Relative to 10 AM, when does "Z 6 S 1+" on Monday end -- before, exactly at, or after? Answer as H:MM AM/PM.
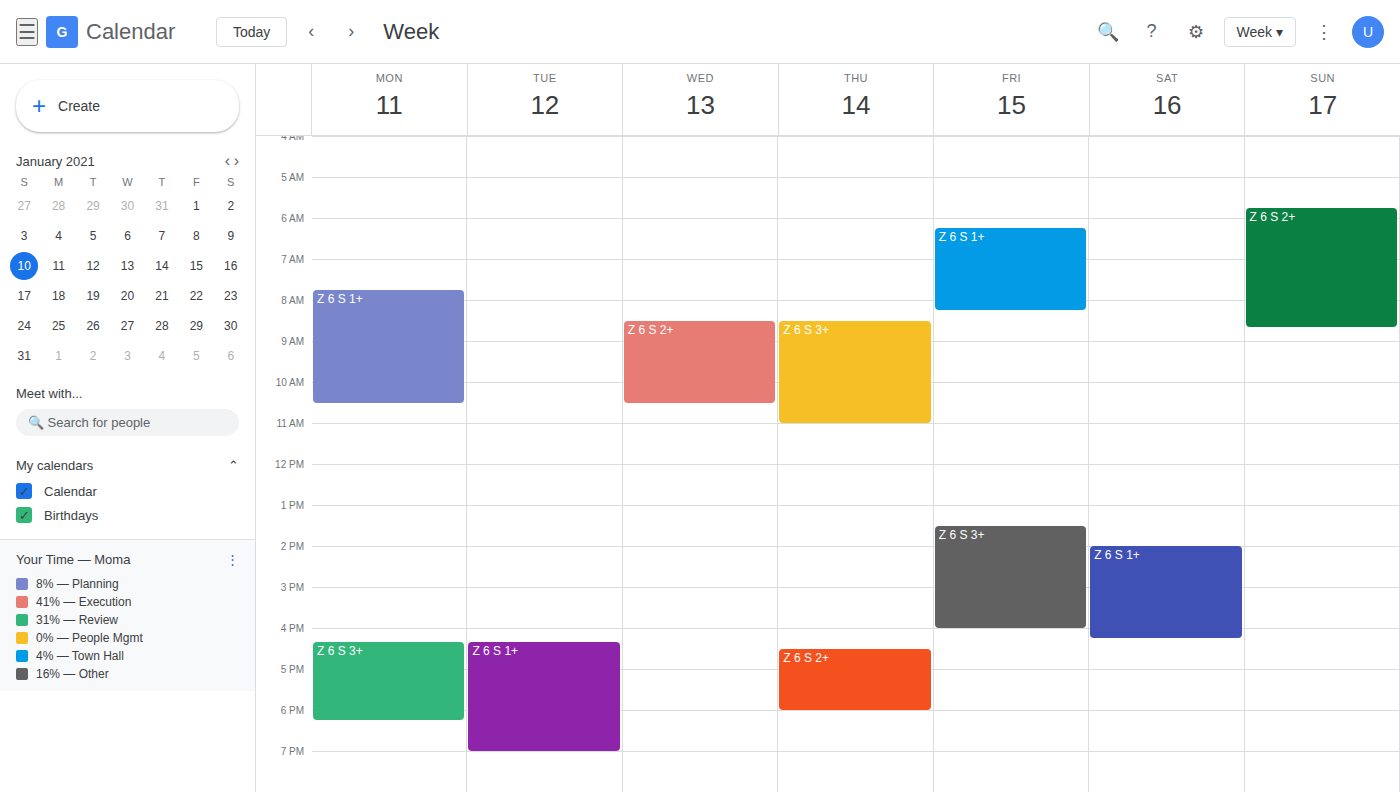
10:30 AM -- after 10 AM, 30 minutes below the 10 AM line.